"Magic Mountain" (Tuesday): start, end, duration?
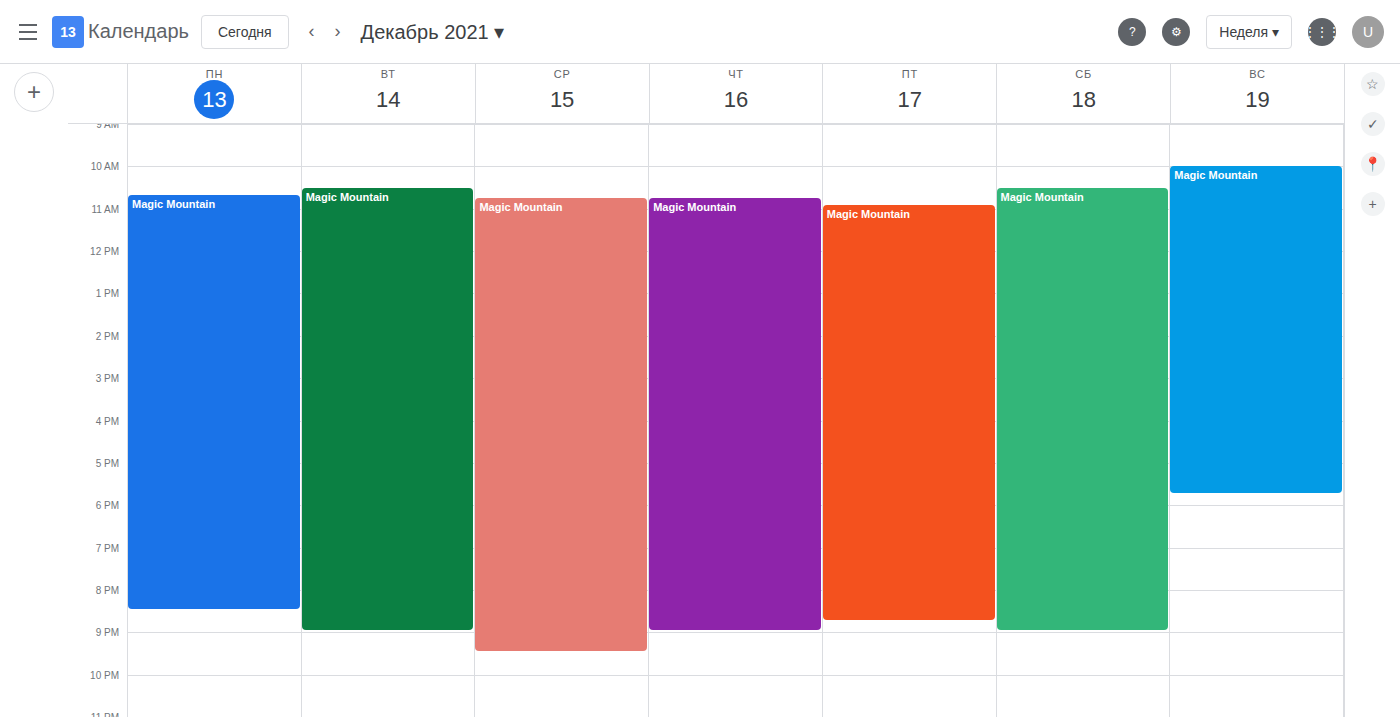
10:30 AM to 9:00 PM, 10 hours 30 minutes